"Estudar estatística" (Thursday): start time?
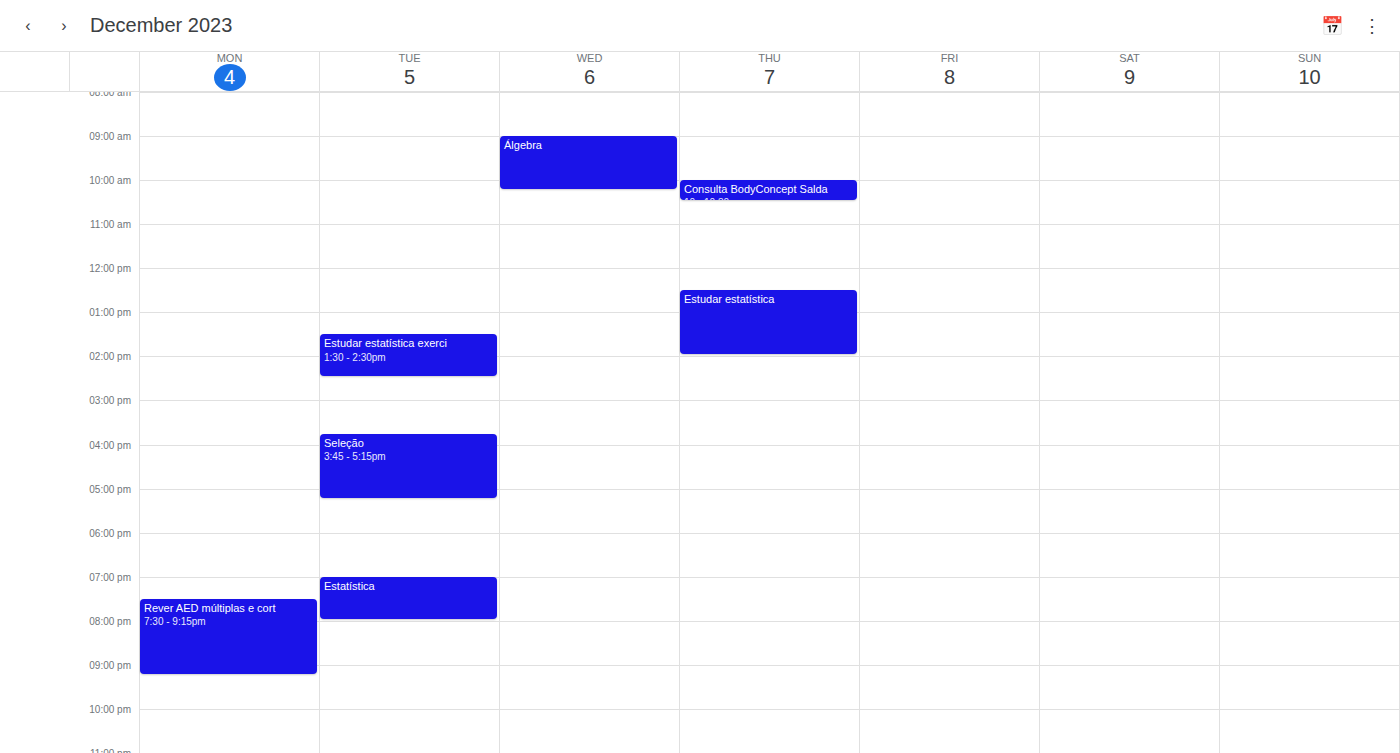
12:30 PM